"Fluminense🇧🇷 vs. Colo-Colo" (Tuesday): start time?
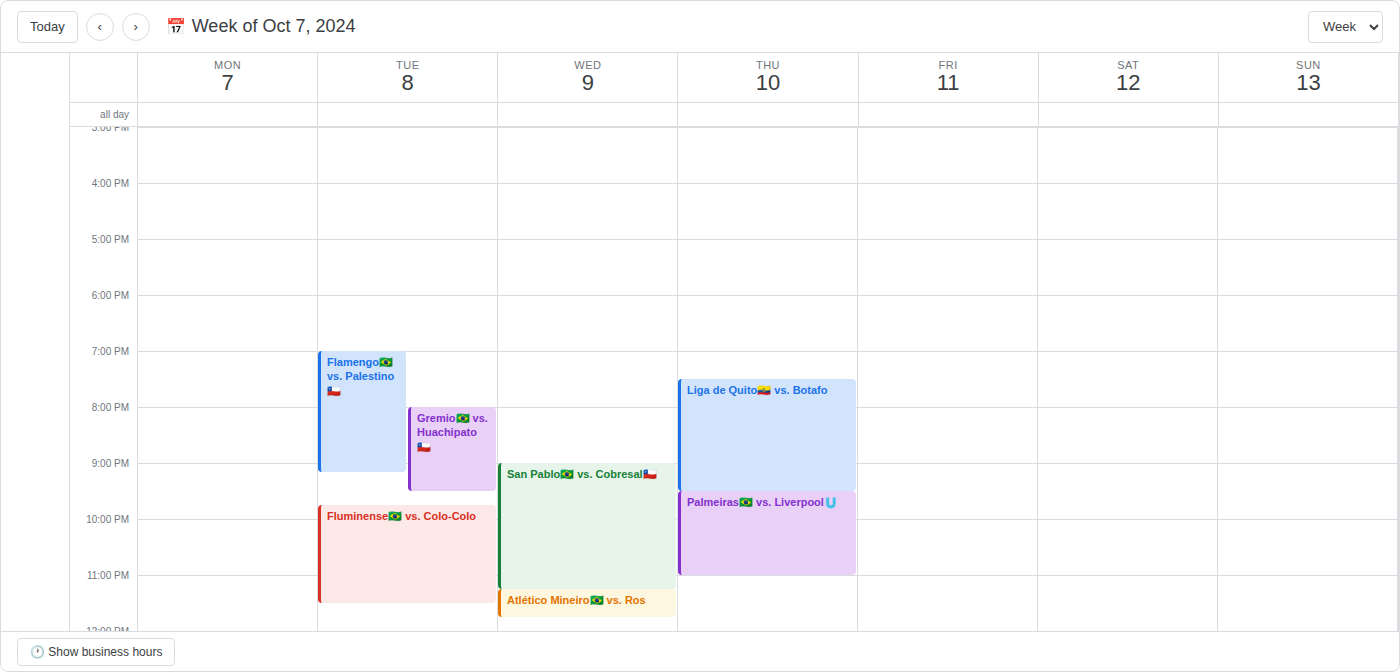
9:45 PM